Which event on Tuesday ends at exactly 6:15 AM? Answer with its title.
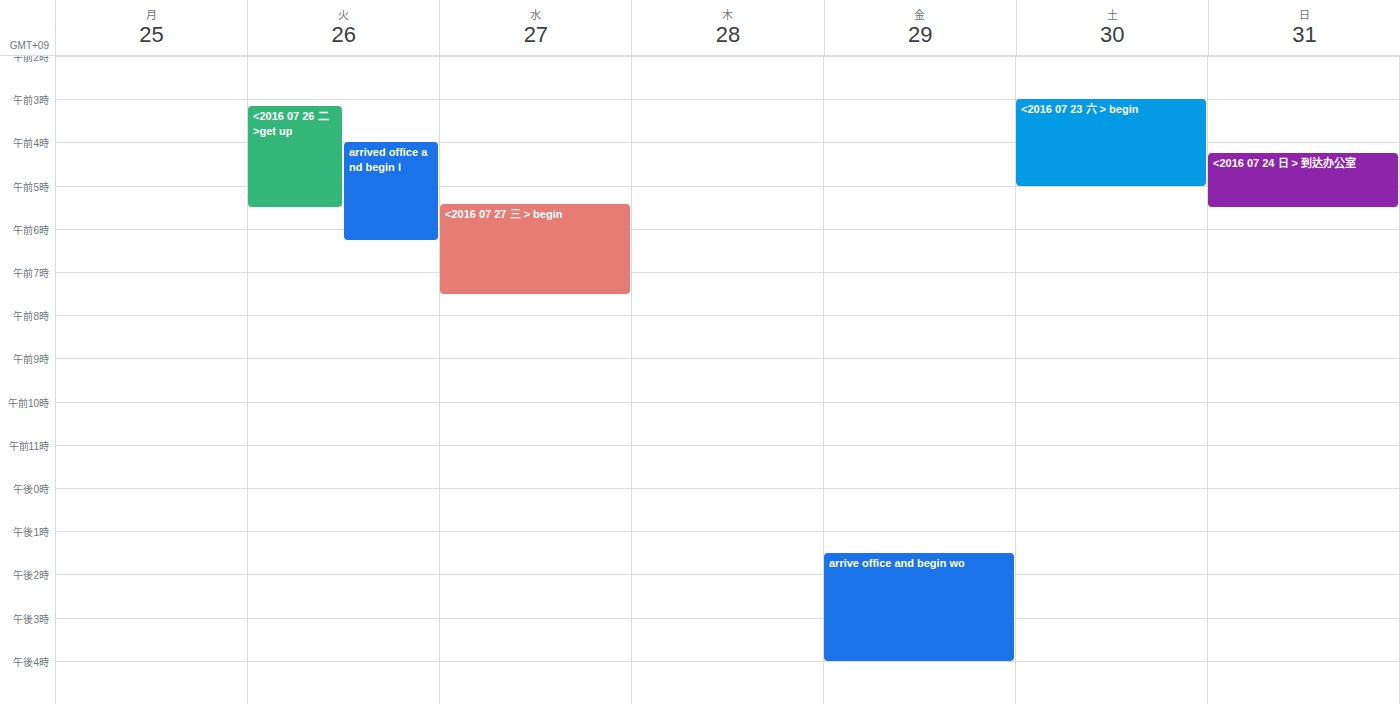
"arrived office and begin l"